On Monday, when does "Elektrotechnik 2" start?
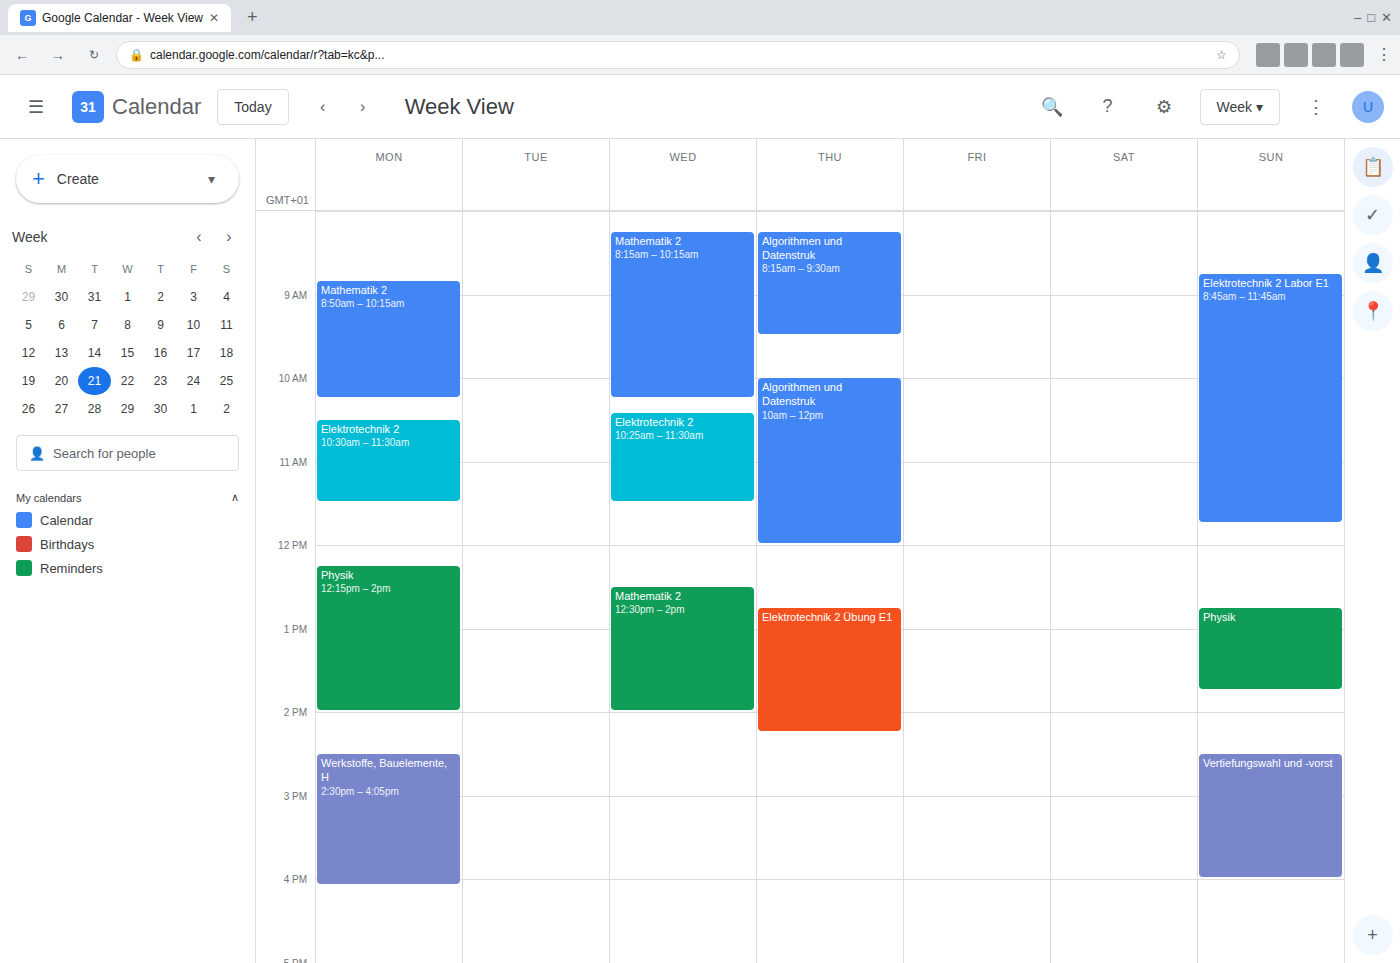
10:30